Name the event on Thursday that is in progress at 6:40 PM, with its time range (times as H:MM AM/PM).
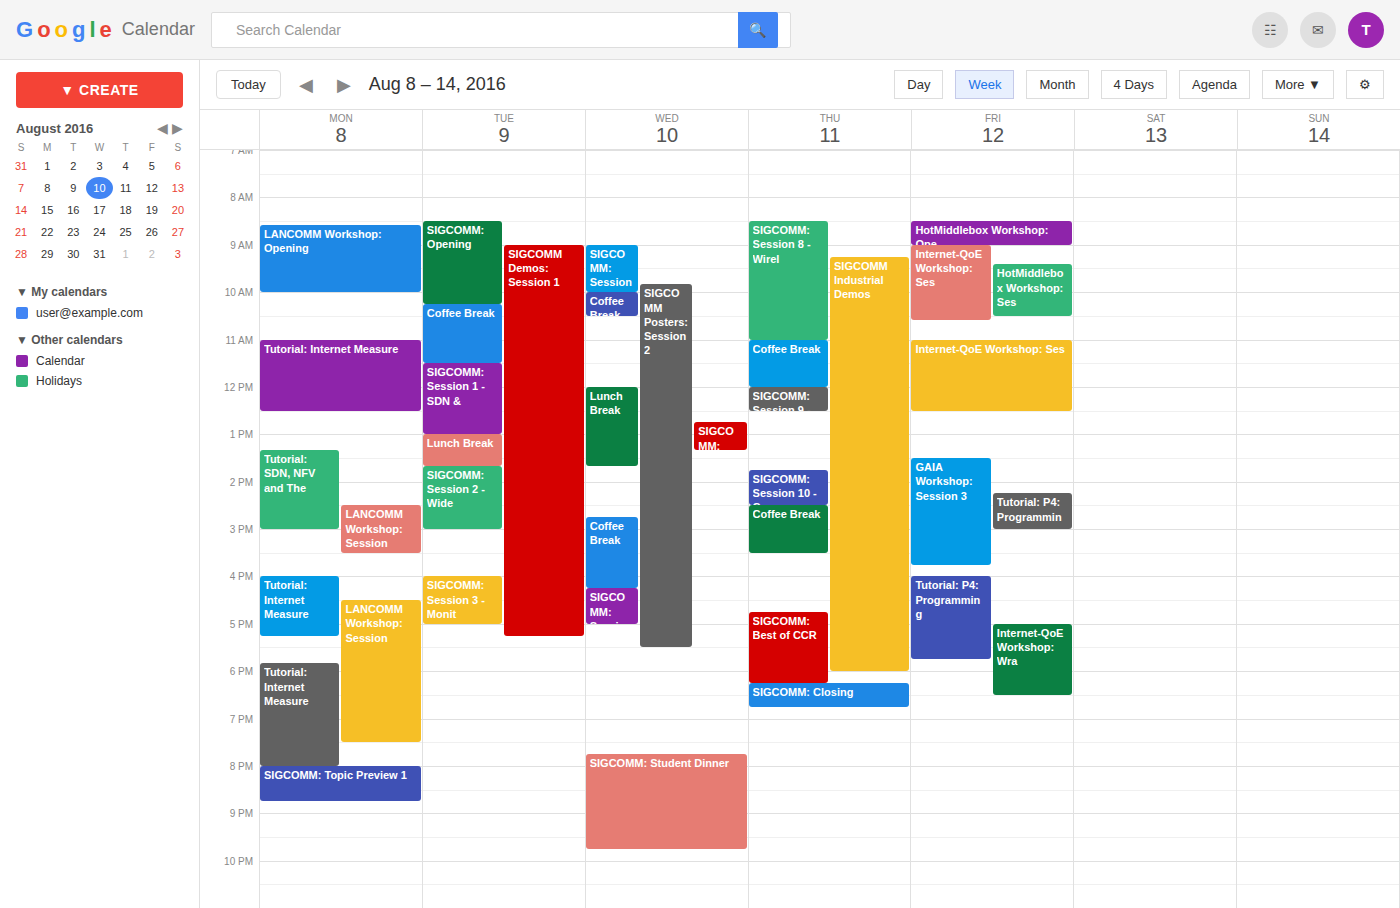
"SIGCOMM: Closing", 6:15 PM to 6:45 PM